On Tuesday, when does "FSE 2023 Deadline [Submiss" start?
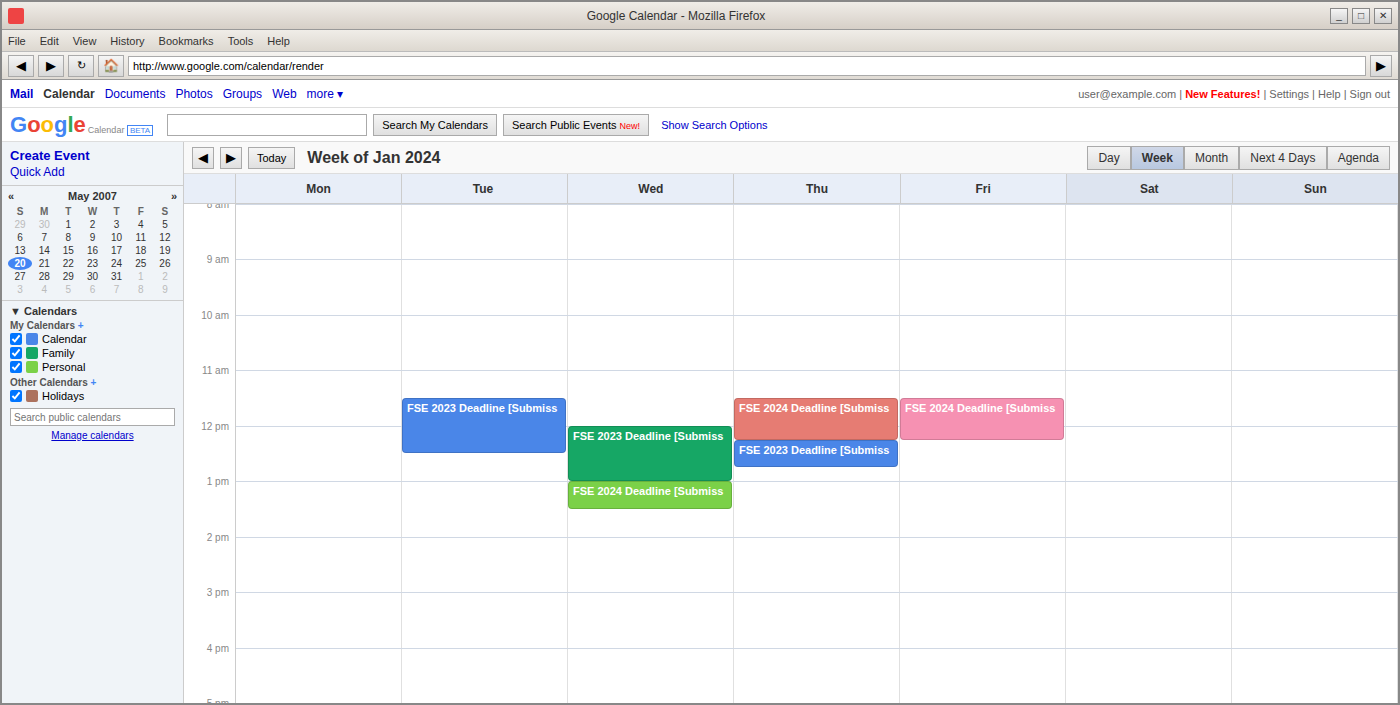
11:30 AM